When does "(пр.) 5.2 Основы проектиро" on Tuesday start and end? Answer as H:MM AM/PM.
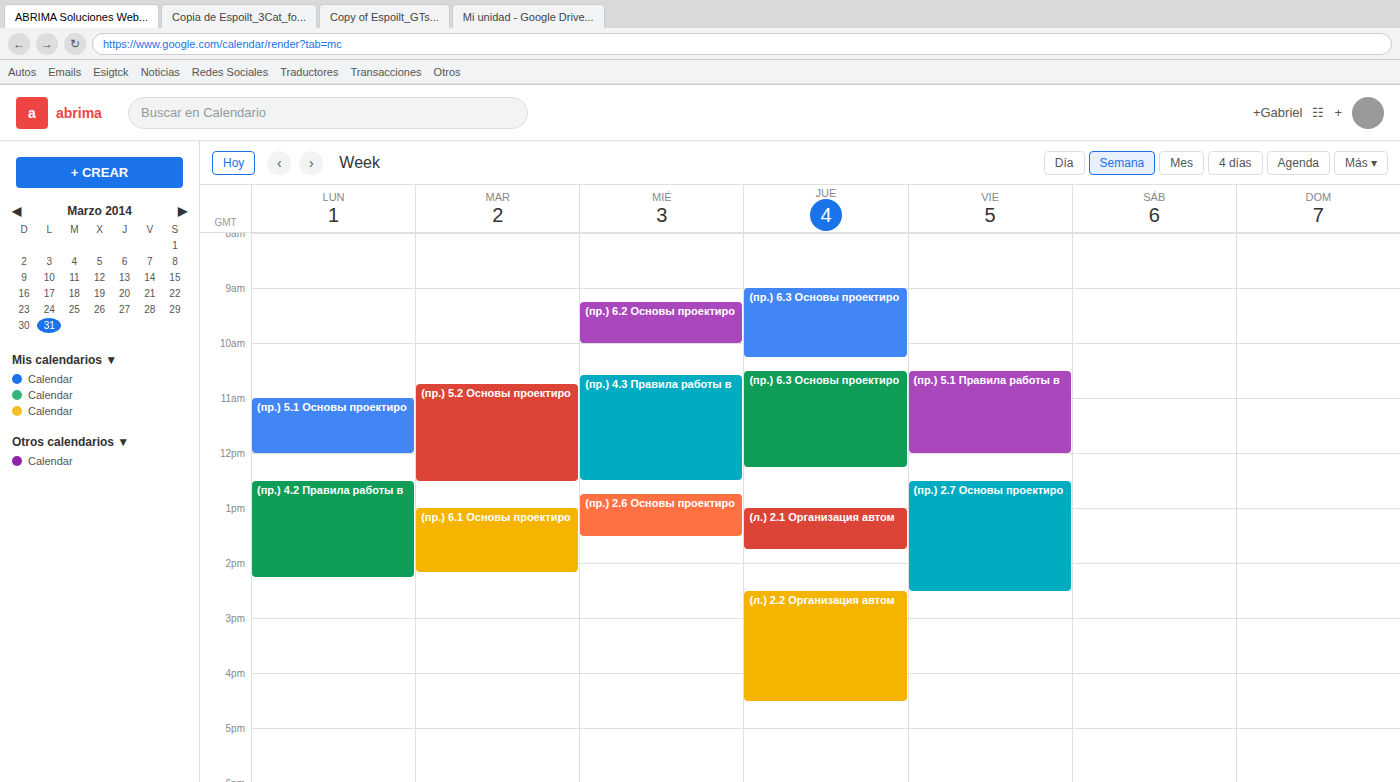
10:45 AM to 12:30 PM